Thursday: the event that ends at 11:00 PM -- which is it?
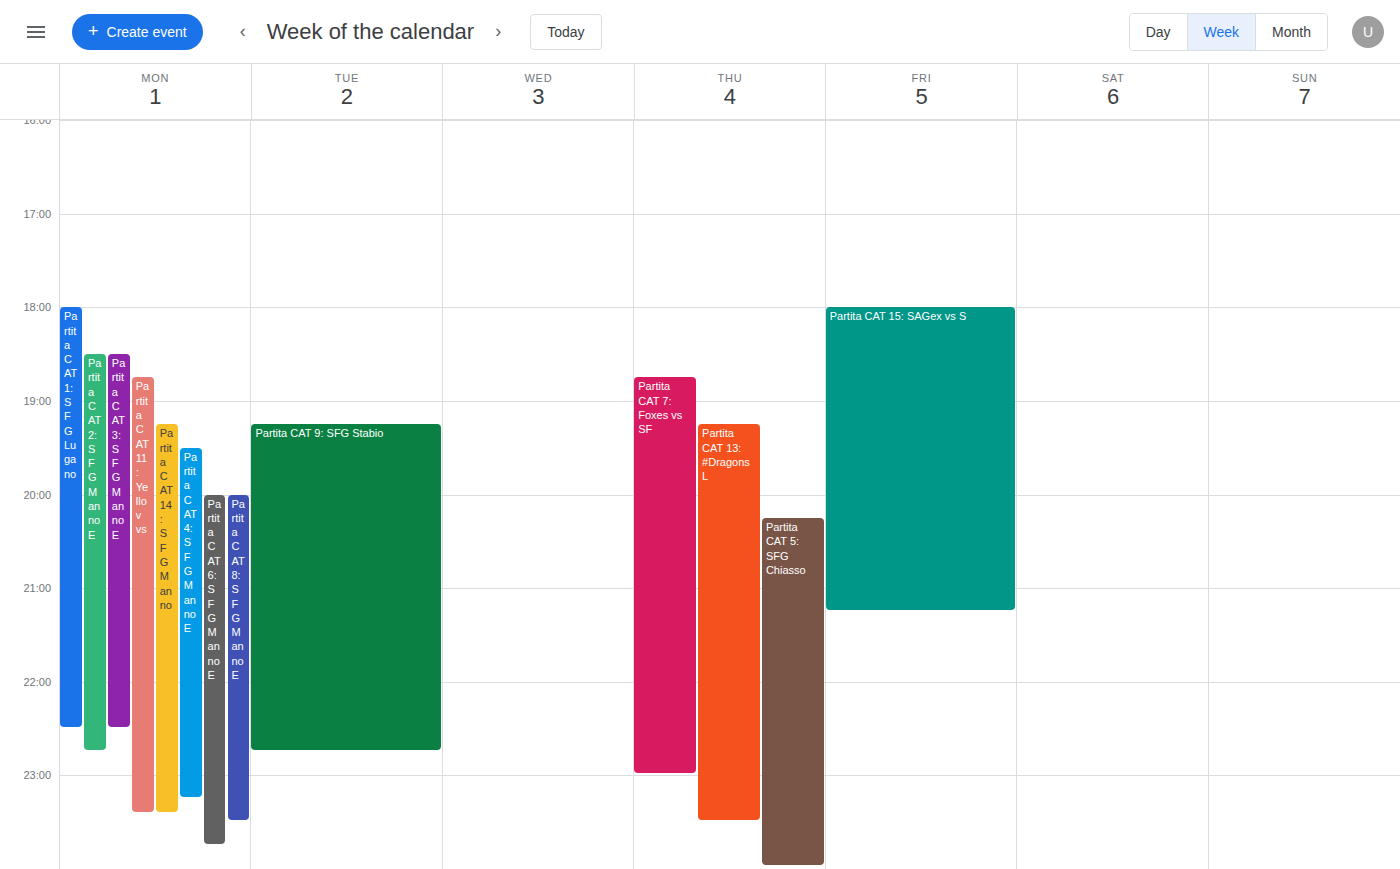
"Partita CAT 7: Foxes vs SF"